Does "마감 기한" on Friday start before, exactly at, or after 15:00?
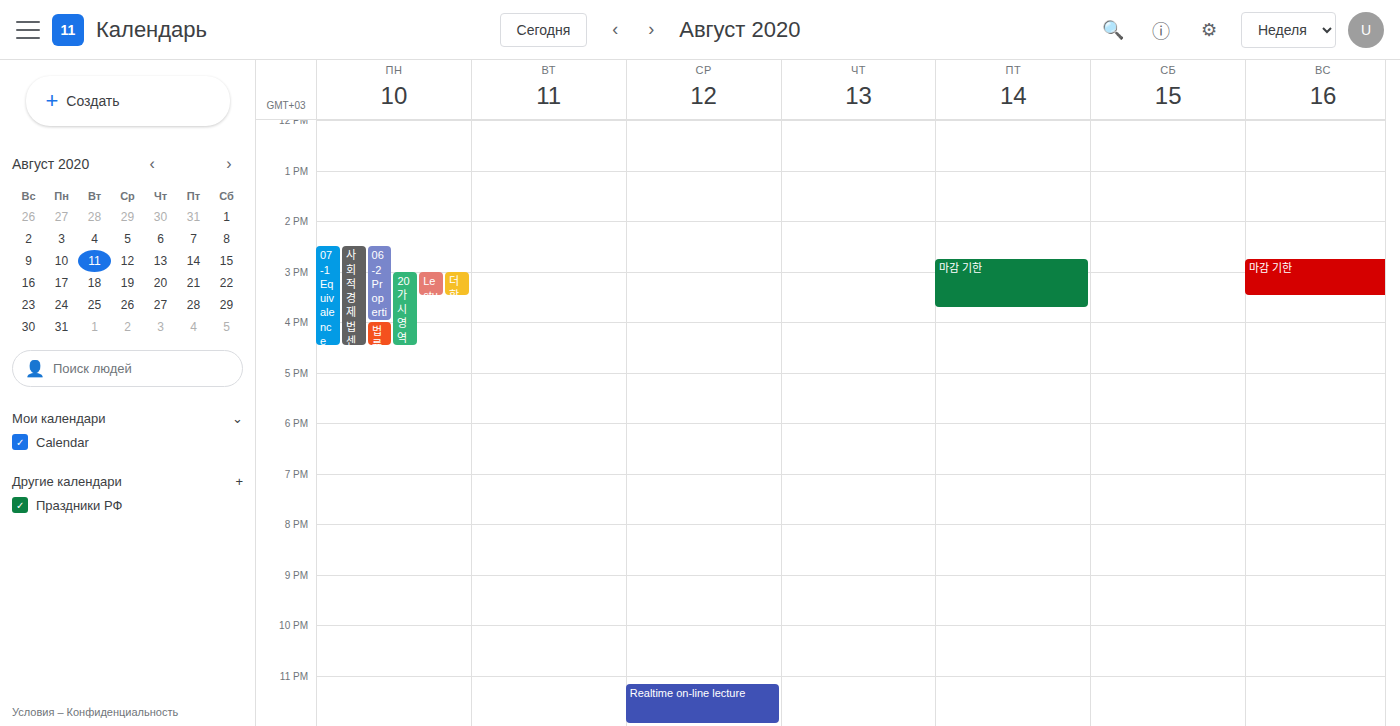
14:45 -- before 15:00, 15 minutes above the 15:00 line.